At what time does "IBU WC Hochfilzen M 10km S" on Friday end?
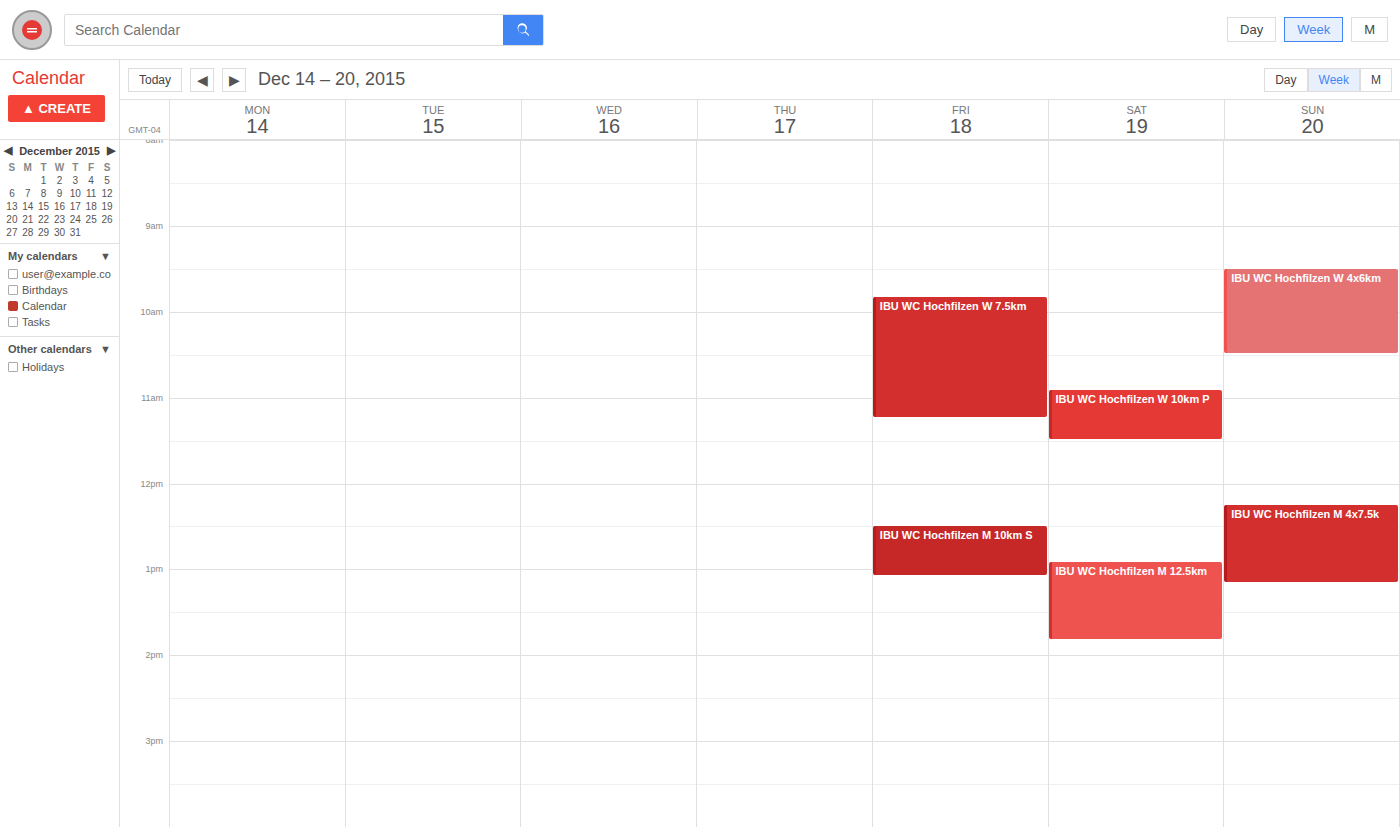
1:05 PM